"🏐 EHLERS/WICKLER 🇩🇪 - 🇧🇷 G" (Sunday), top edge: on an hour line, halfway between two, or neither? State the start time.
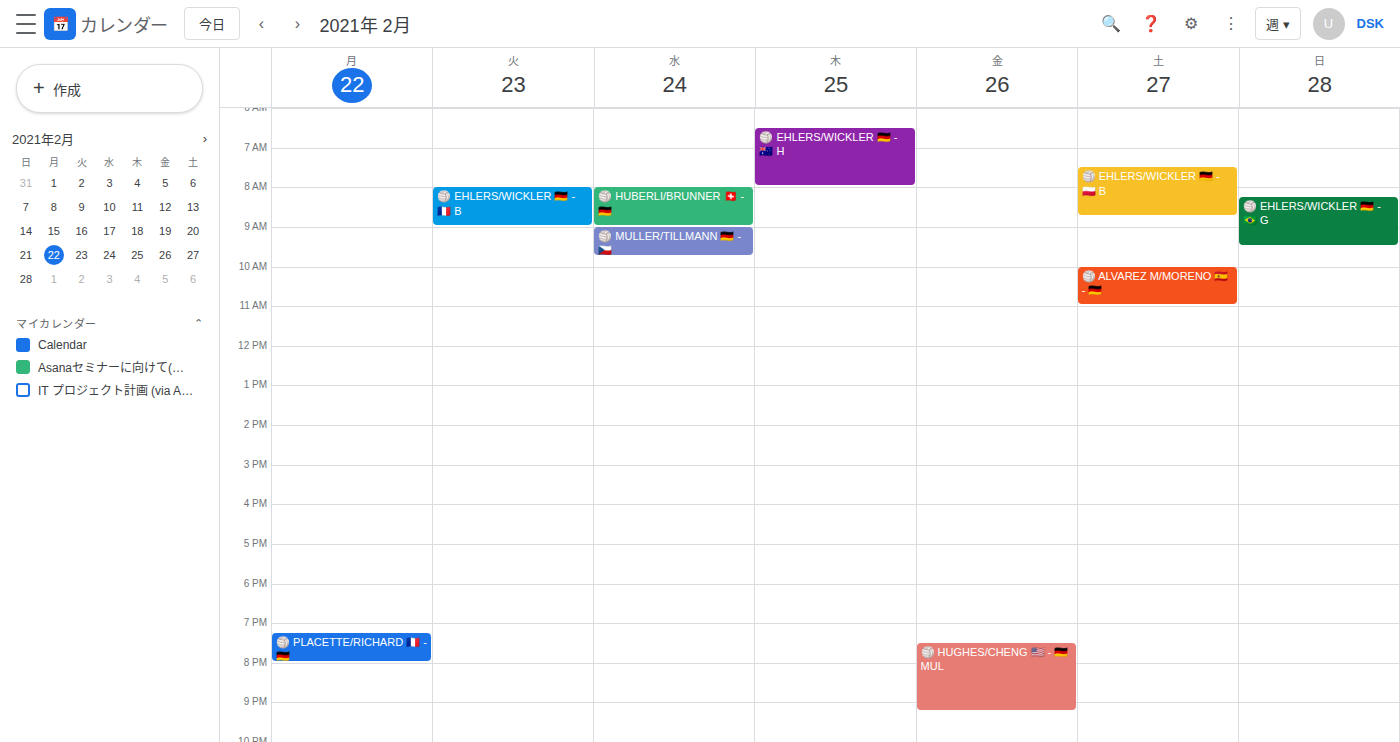
8:15 AM -- neither: a quarter of the way from the 8 AM line to the 9 AM line.